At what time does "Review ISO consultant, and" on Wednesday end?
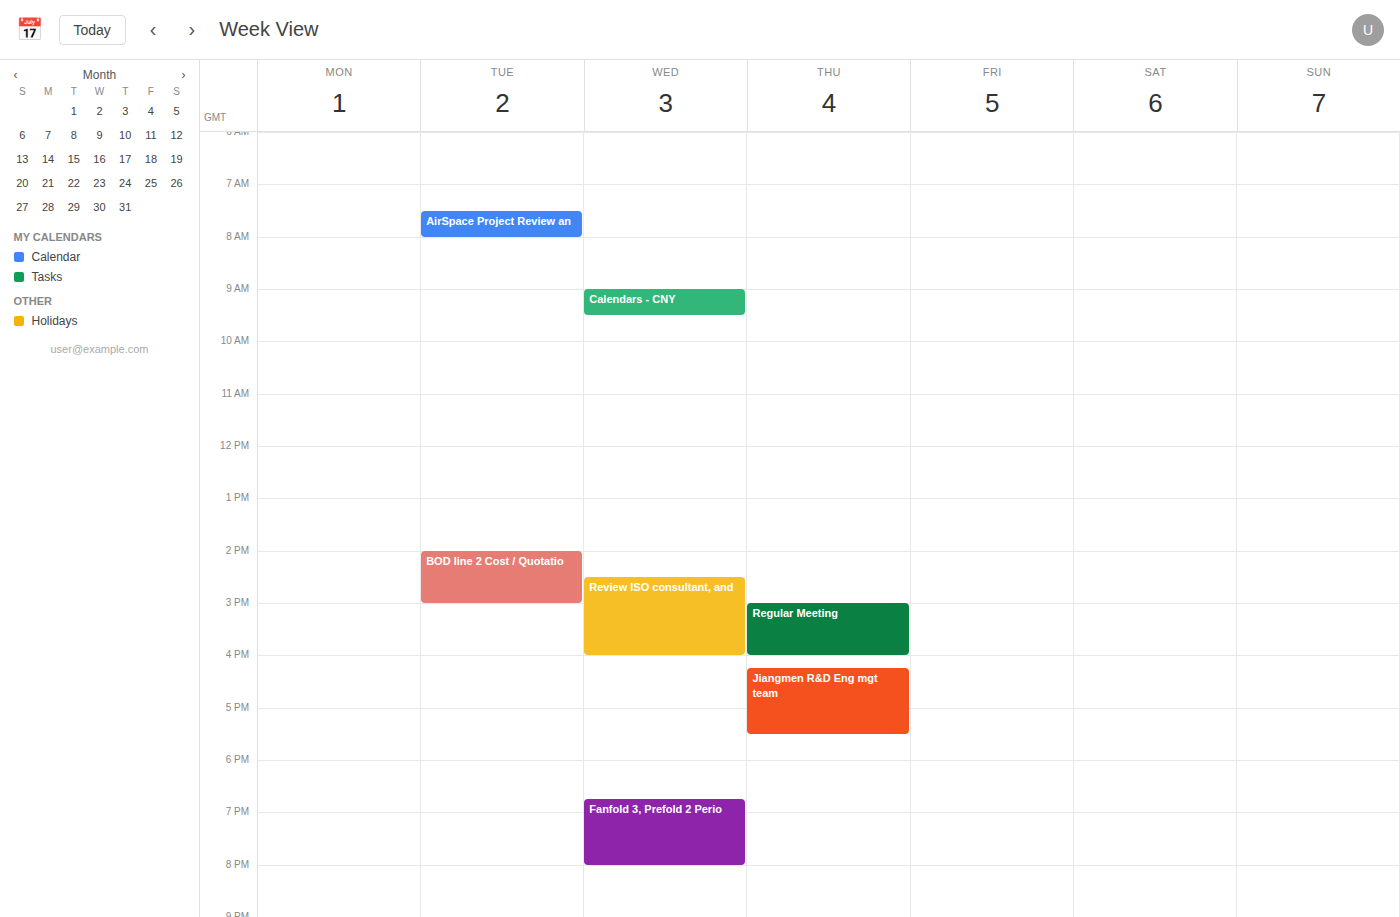
4:00 PM